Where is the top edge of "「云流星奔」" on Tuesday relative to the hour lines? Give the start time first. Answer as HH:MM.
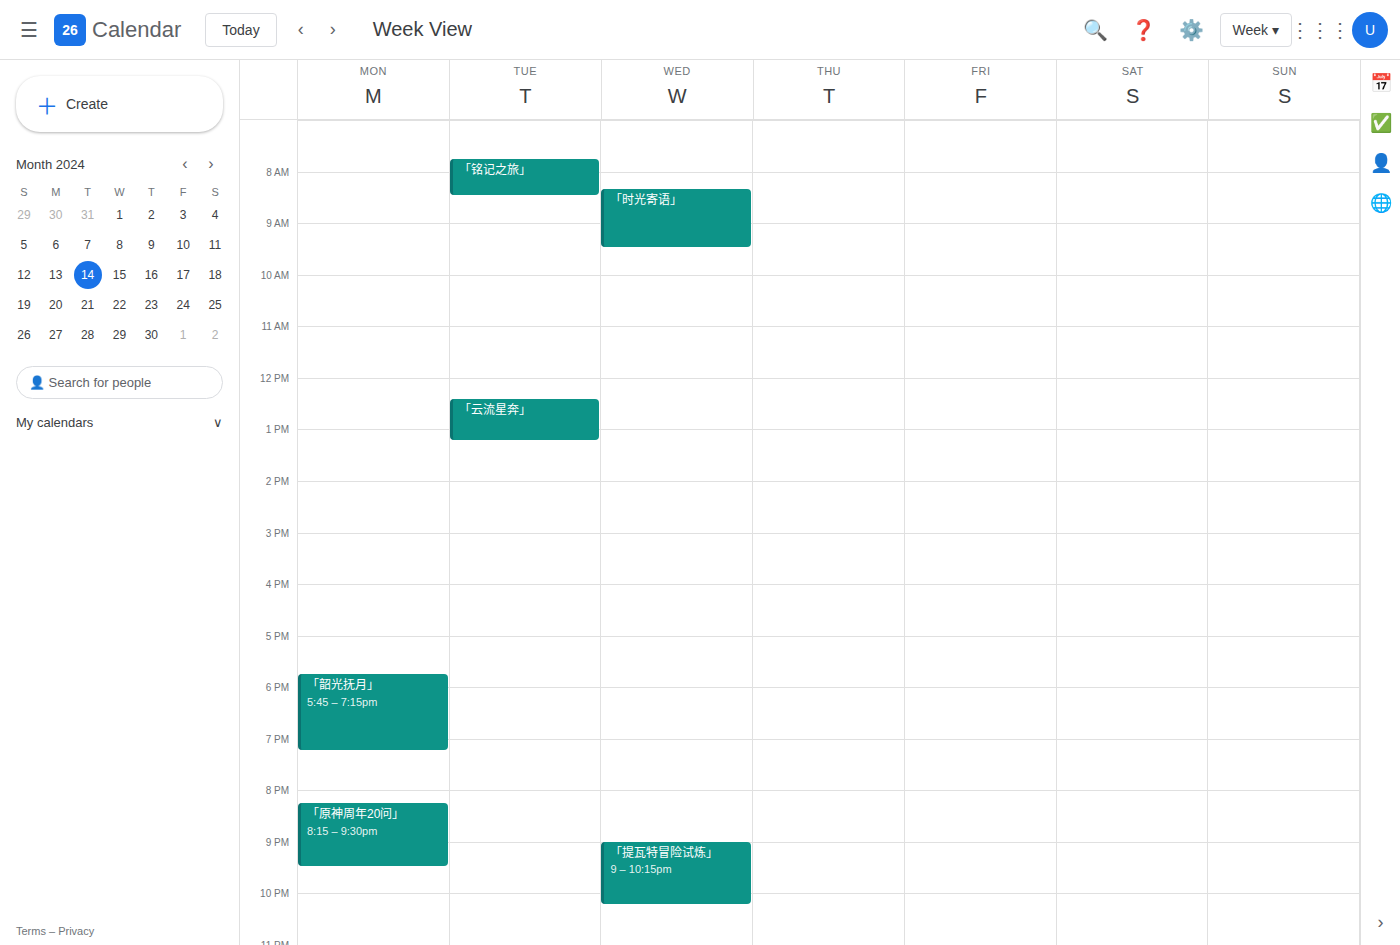
12:25 -- neither: 25 minutes below the 12:00 line and 35 minutes above the 13:00 line.